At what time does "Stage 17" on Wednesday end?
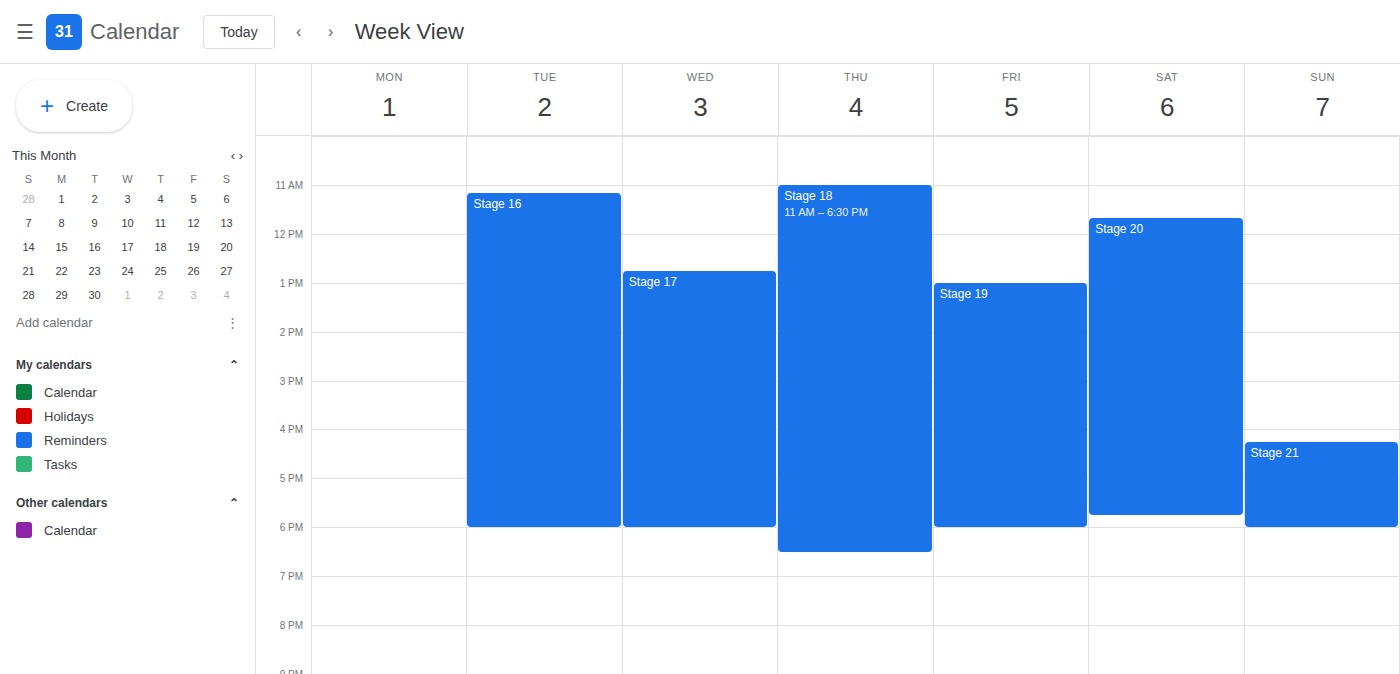
6:00 PM